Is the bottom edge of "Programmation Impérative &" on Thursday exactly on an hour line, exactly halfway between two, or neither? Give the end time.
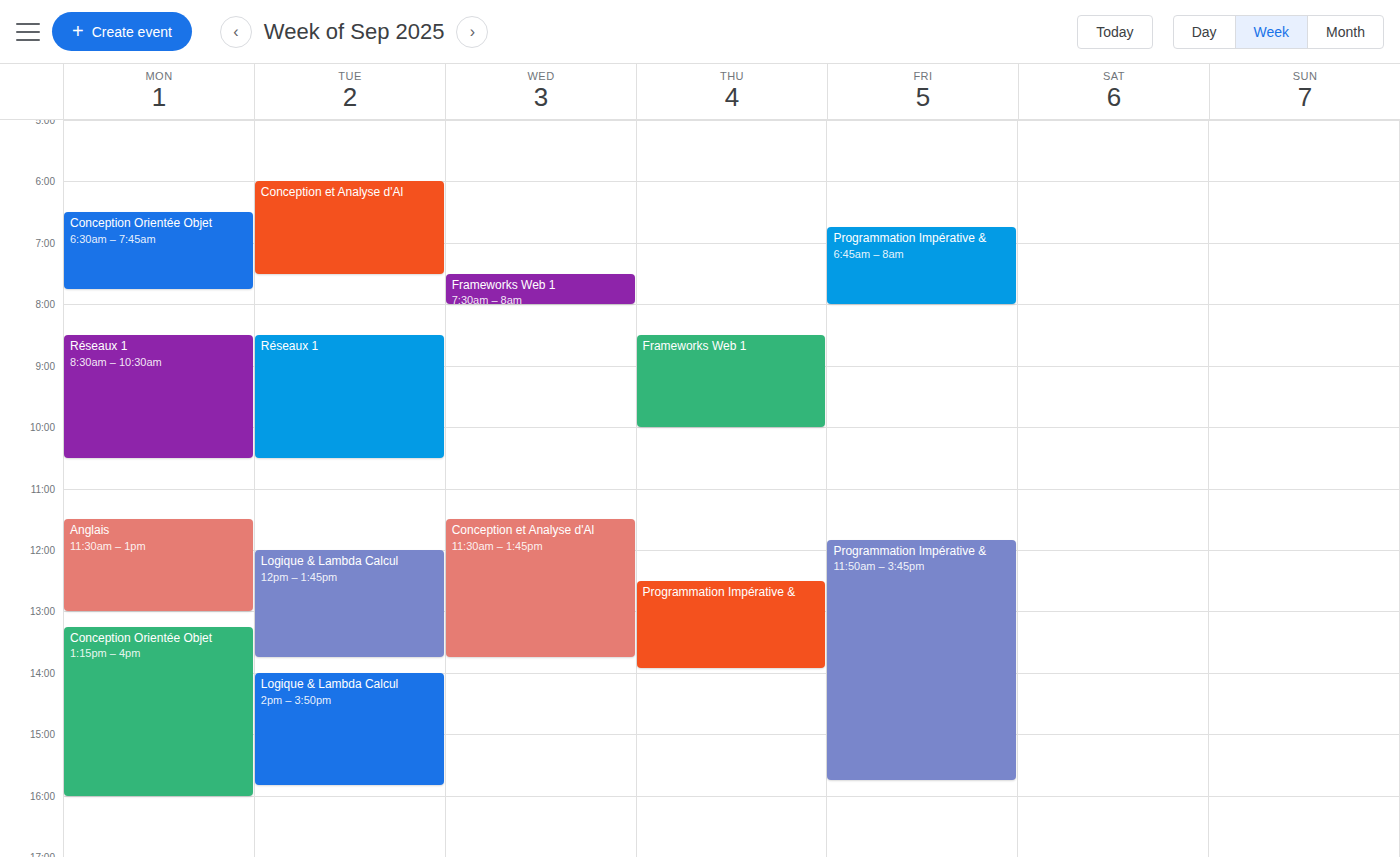
1:55 PM -- neither: 55 minutes below the 1 PM line and 5 minutes above the 2 PM line.